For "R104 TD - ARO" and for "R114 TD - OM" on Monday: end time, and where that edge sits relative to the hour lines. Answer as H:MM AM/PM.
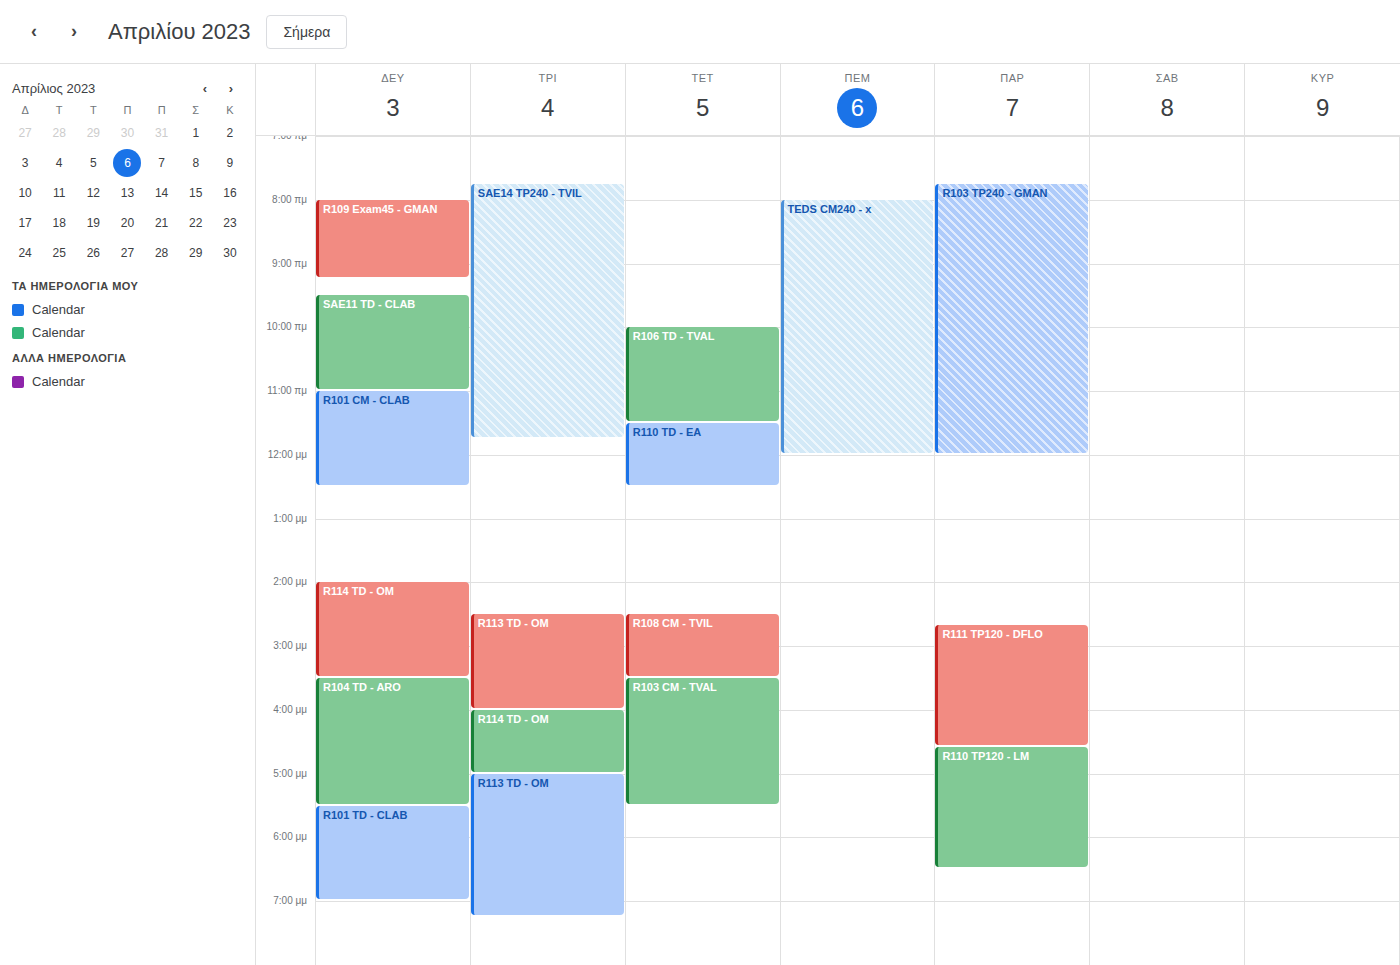
"R104 TD - ARO": 5:30 PM, halfway between the 5 PM and 6 PM lines. "R114 TD - OM": 3:30 PM, halfway between the 3 PM and 4 PM lines.